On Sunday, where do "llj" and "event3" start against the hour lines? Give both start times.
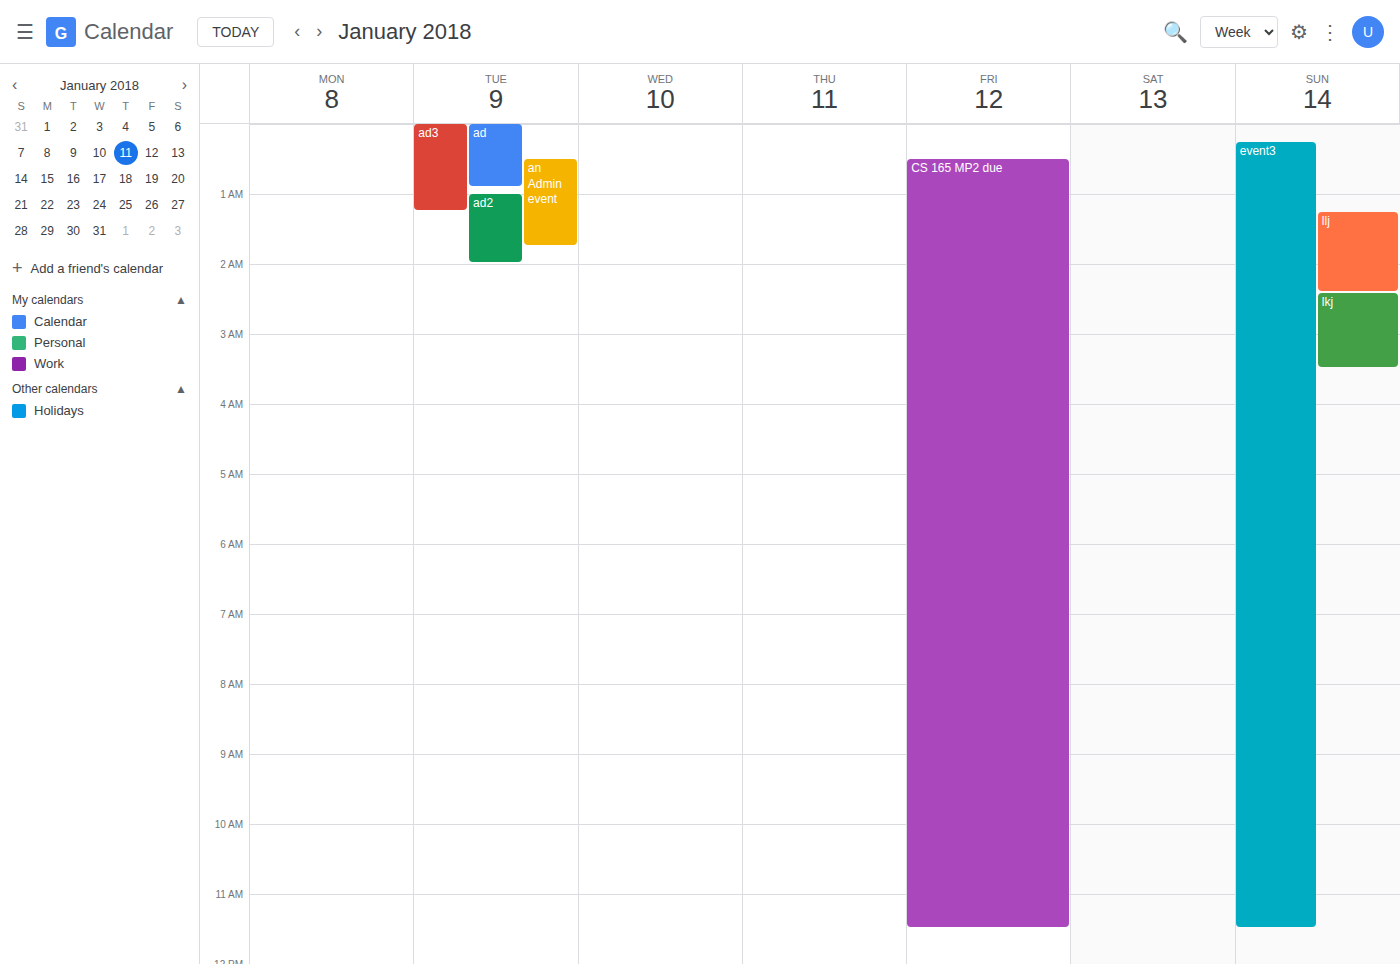
"llj": 1:15 AM, neither: a quarter of the way from the 1 AM line to the 2 AM line. "event3": 12:15 AM, neither: a quarter of the way from the 12 AM line to the 1 AM line.